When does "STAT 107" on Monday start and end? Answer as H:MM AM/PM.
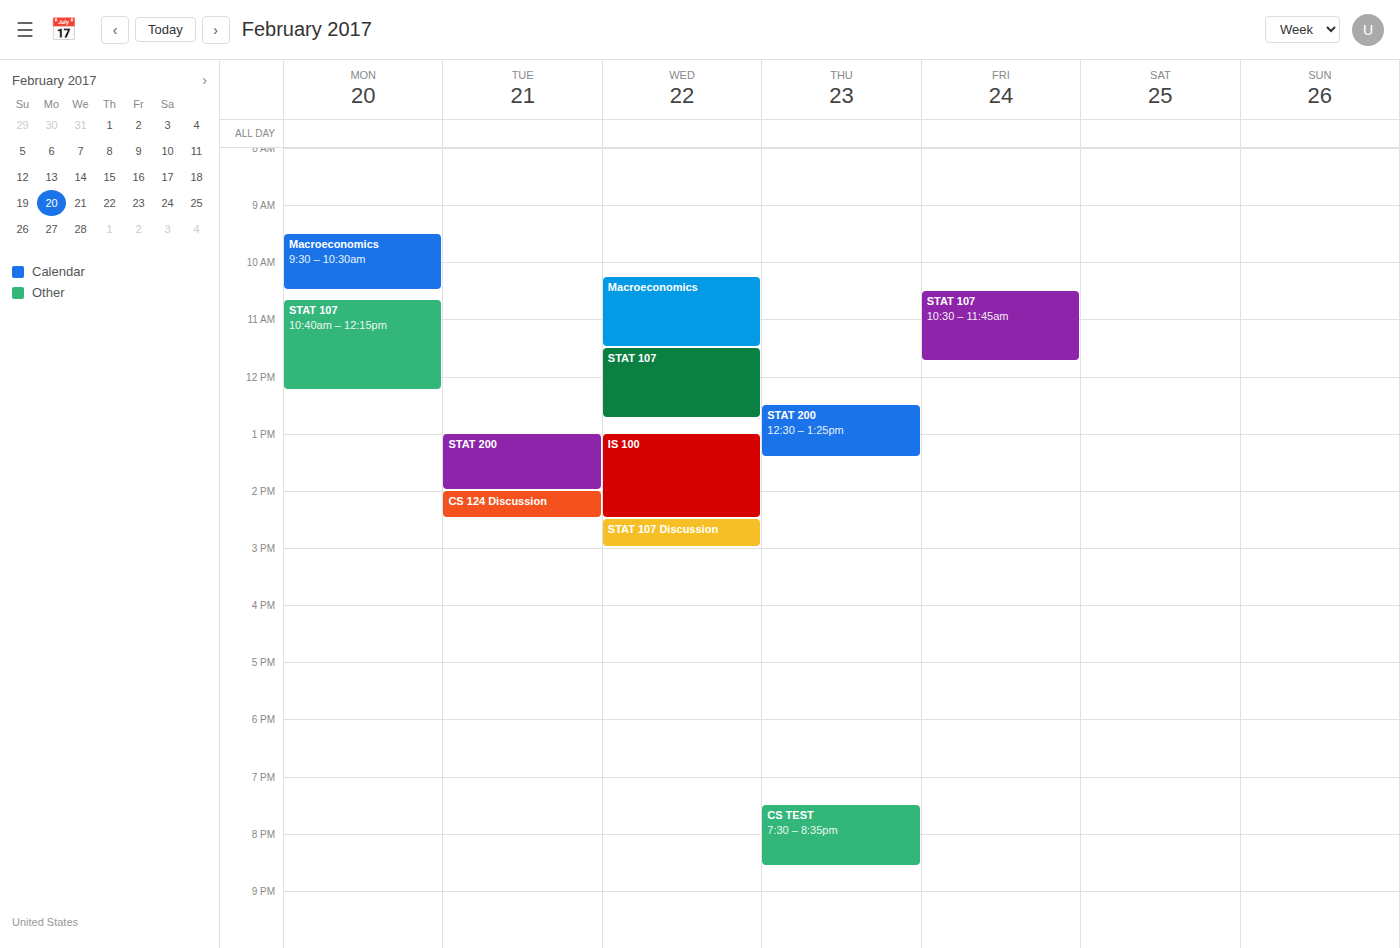
10:40 AM to 12:15 PM